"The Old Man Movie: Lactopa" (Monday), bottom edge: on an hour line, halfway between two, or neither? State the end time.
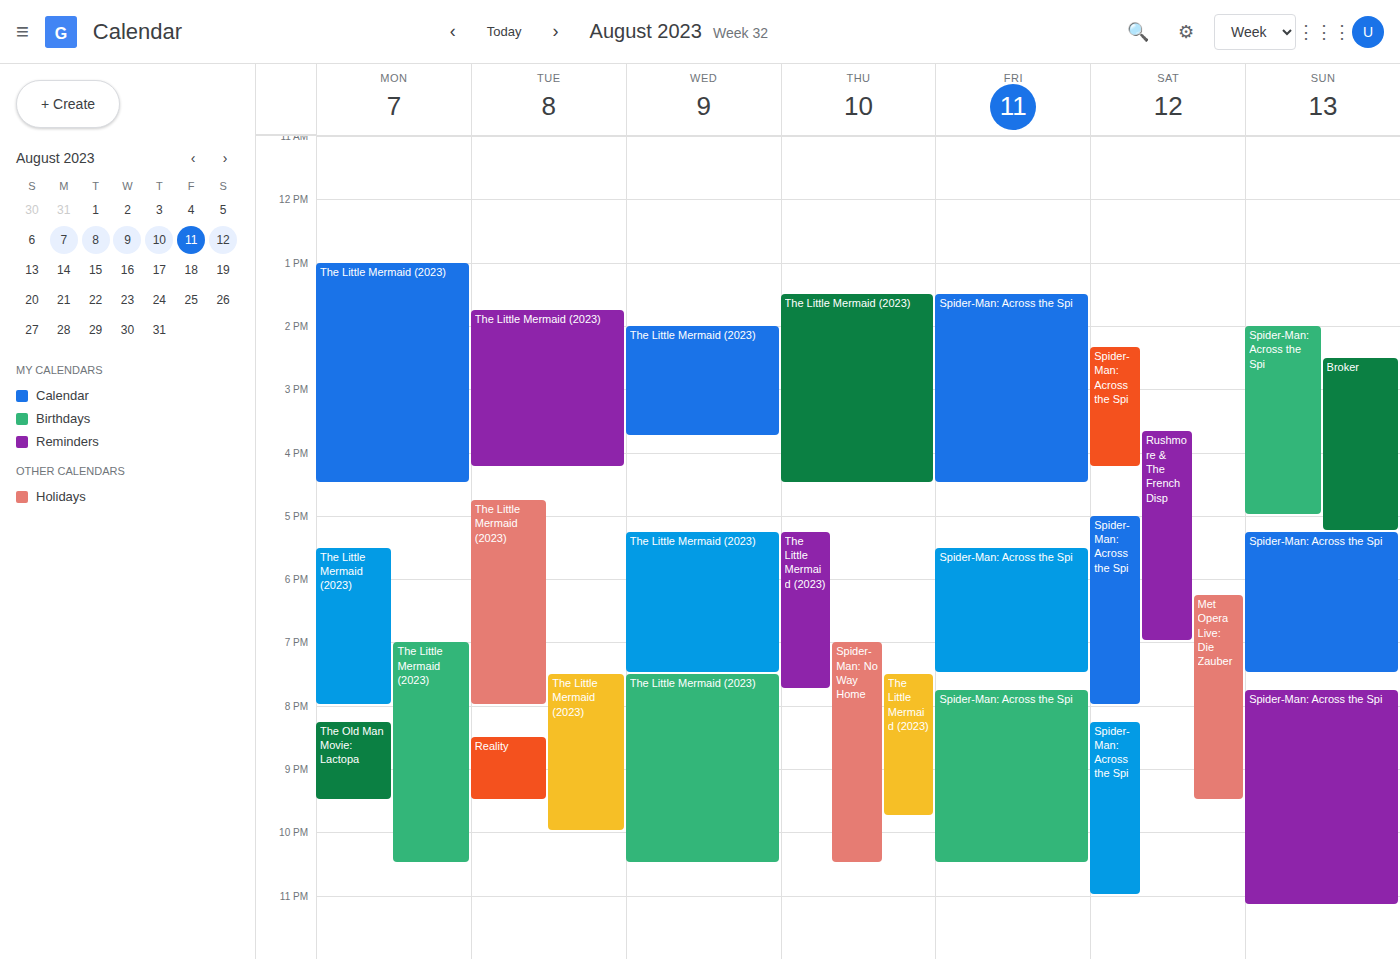
9:30 PM -- halfway between the 9 PM and 10 PM lines.